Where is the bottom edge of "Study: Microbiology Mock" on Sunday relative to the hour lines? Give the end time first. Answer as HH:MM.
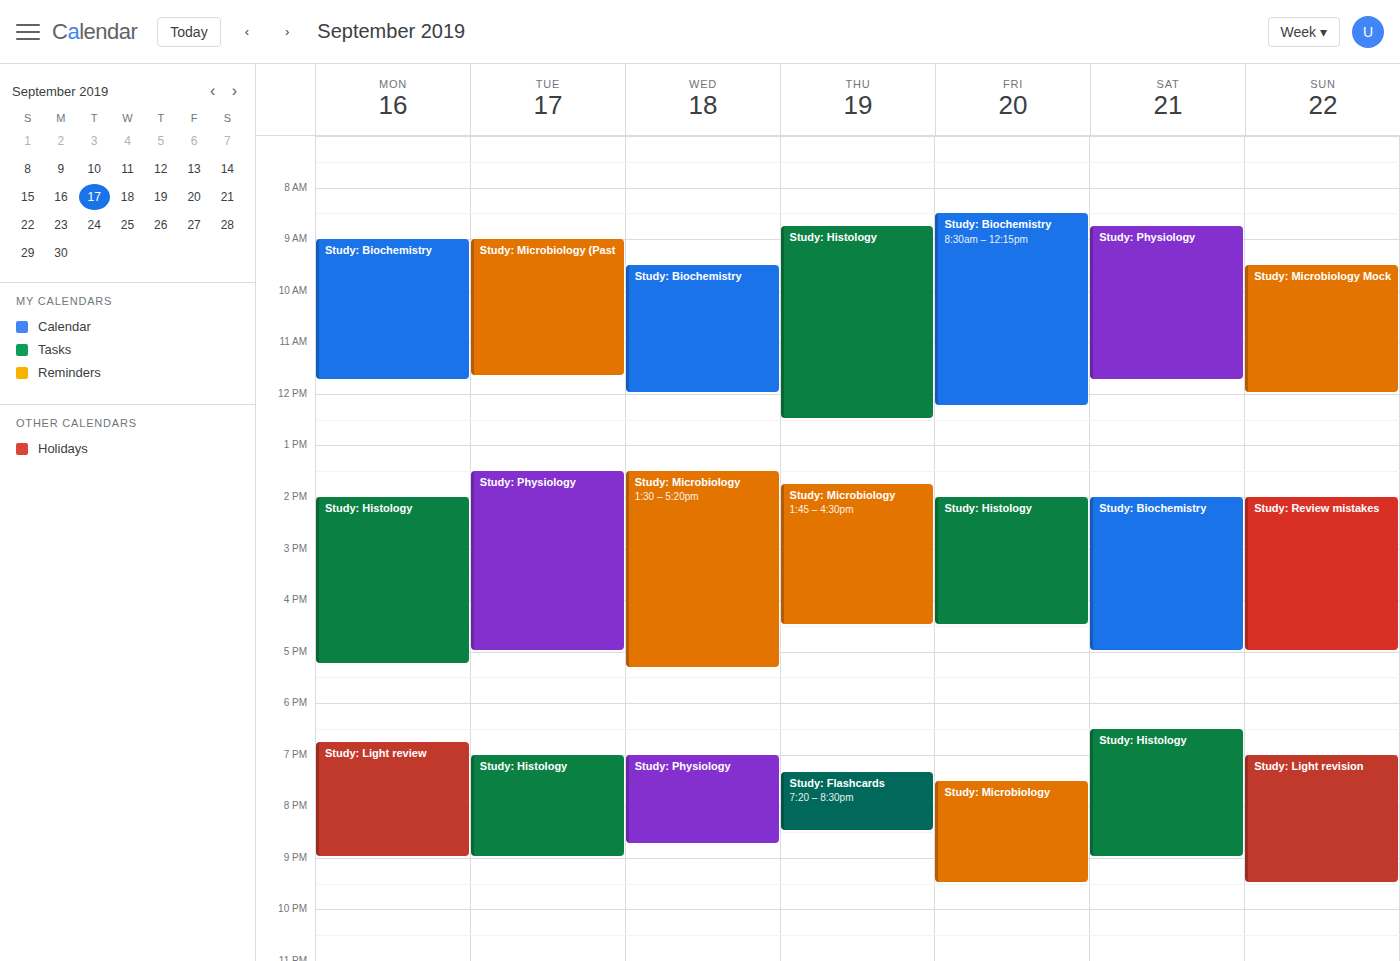
12:00 -- exactly on the 12:00 line.